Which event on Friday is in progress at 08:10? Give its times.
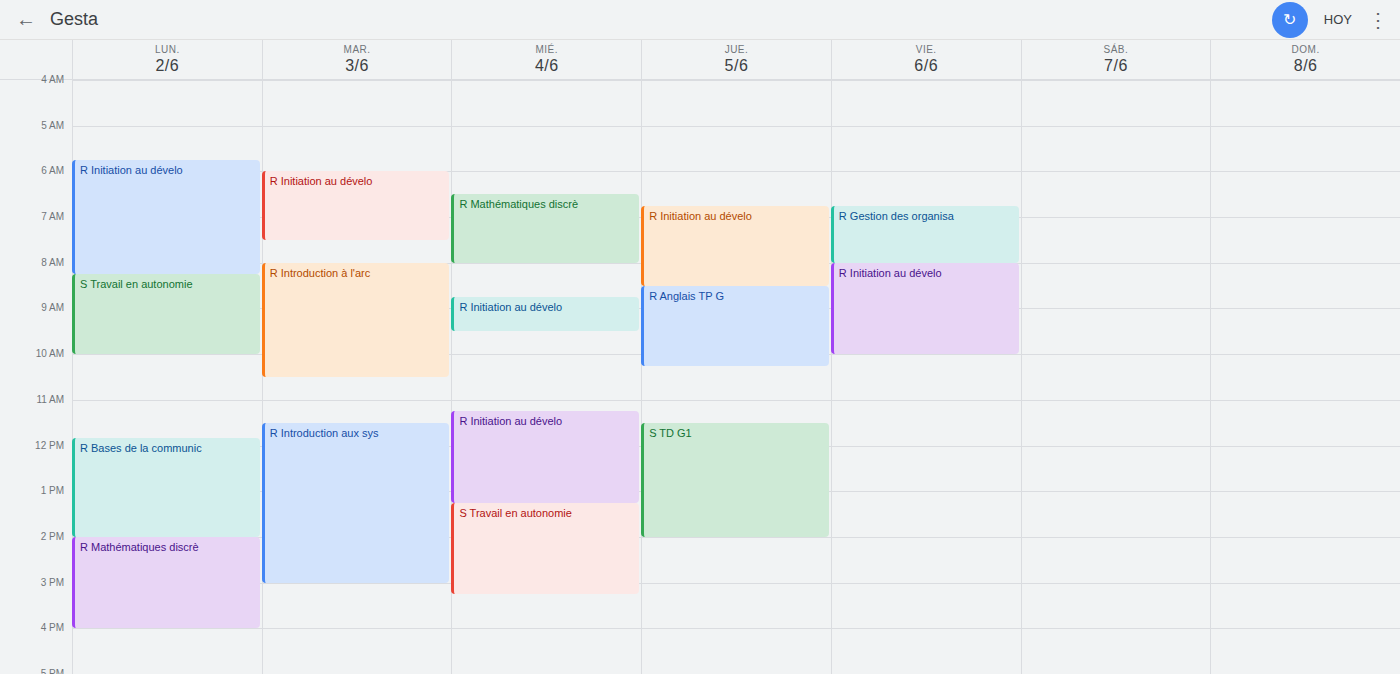
"R Initiation au dévelo", 08:00 to 10:00